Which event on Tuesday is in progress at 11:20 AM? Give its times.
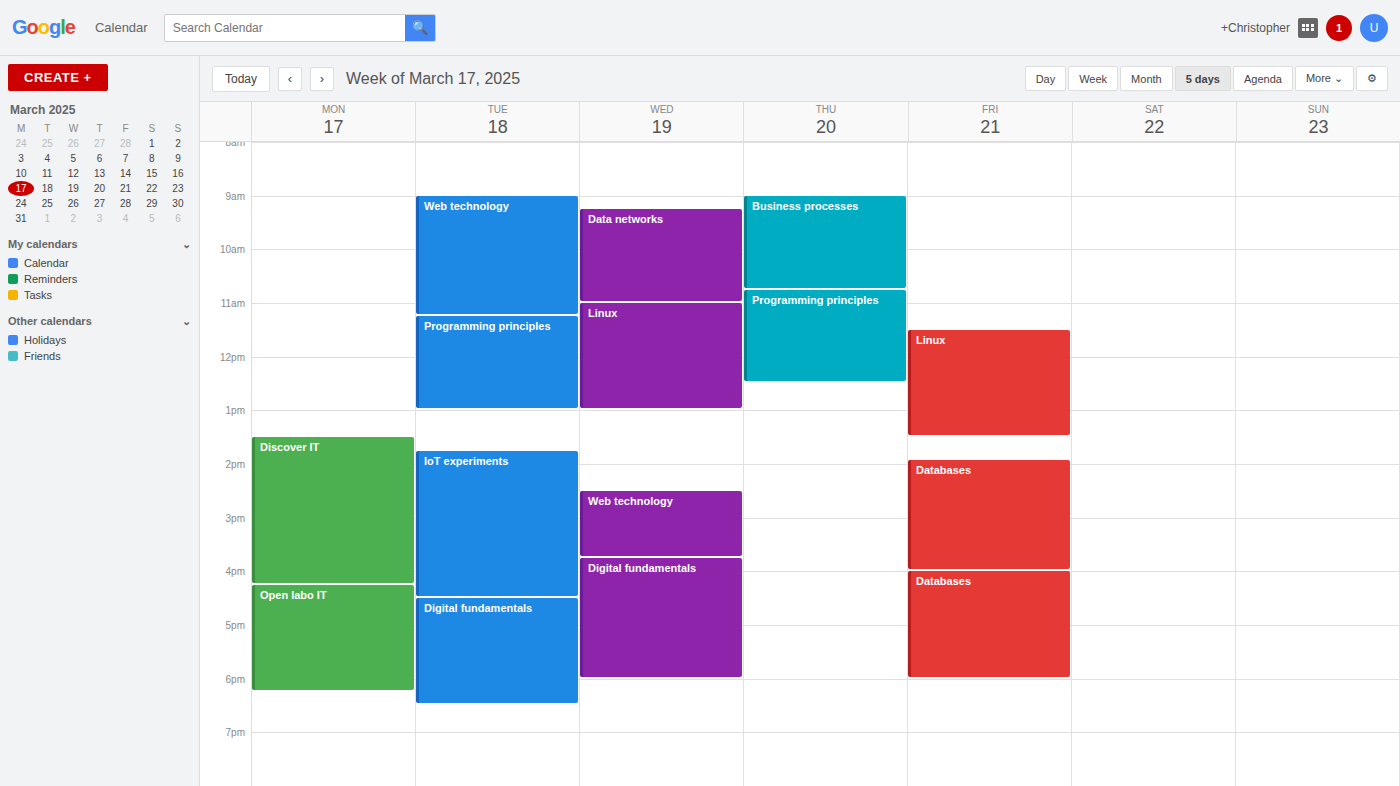
"Programming principles", 11:15 AM to 1:00 PM